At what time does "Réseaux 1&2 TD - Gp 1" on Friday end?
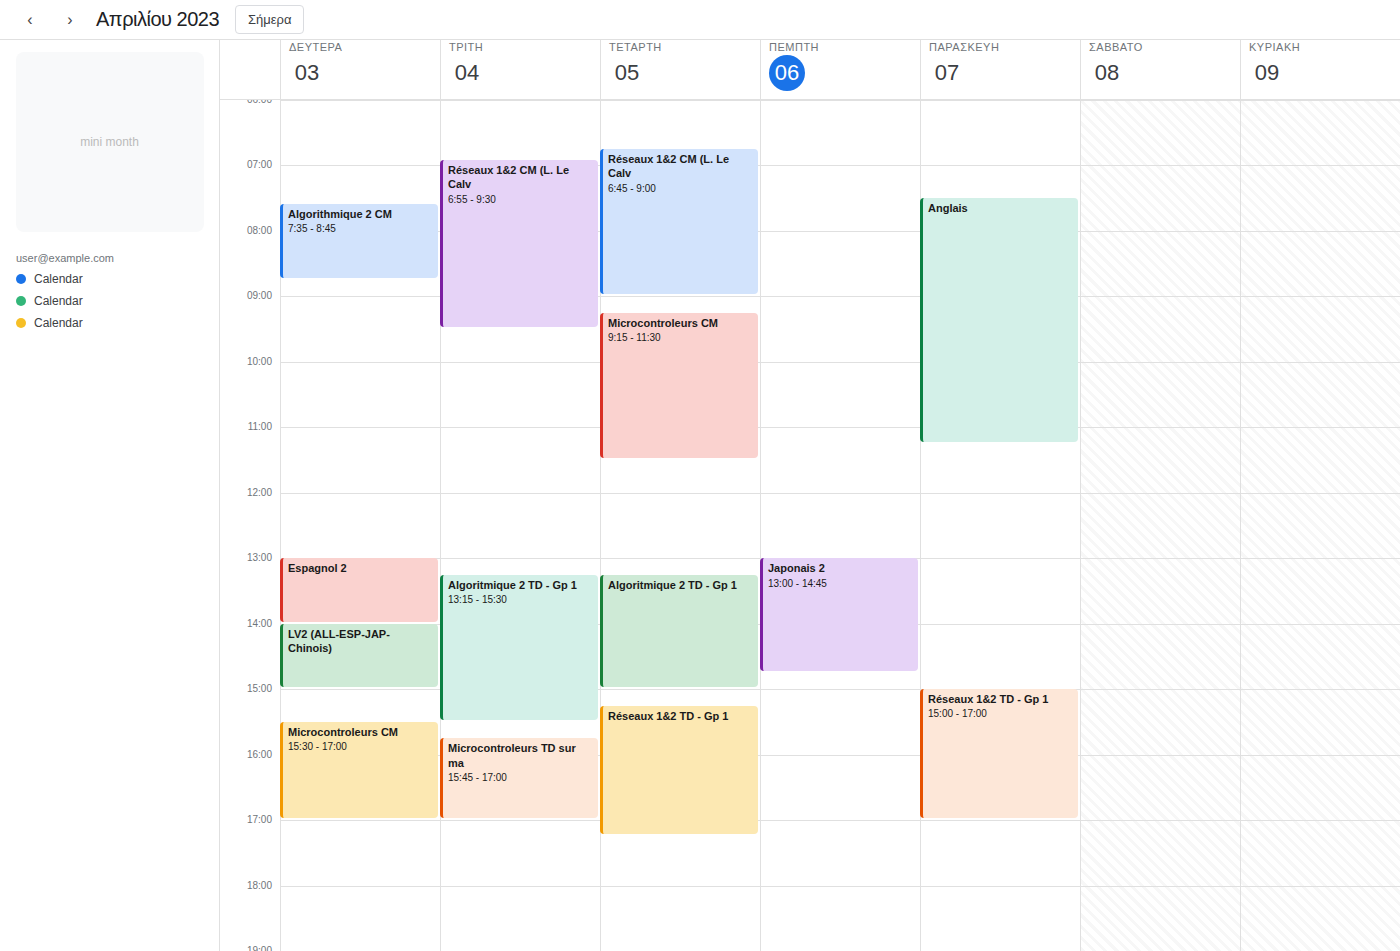
5:00 PM